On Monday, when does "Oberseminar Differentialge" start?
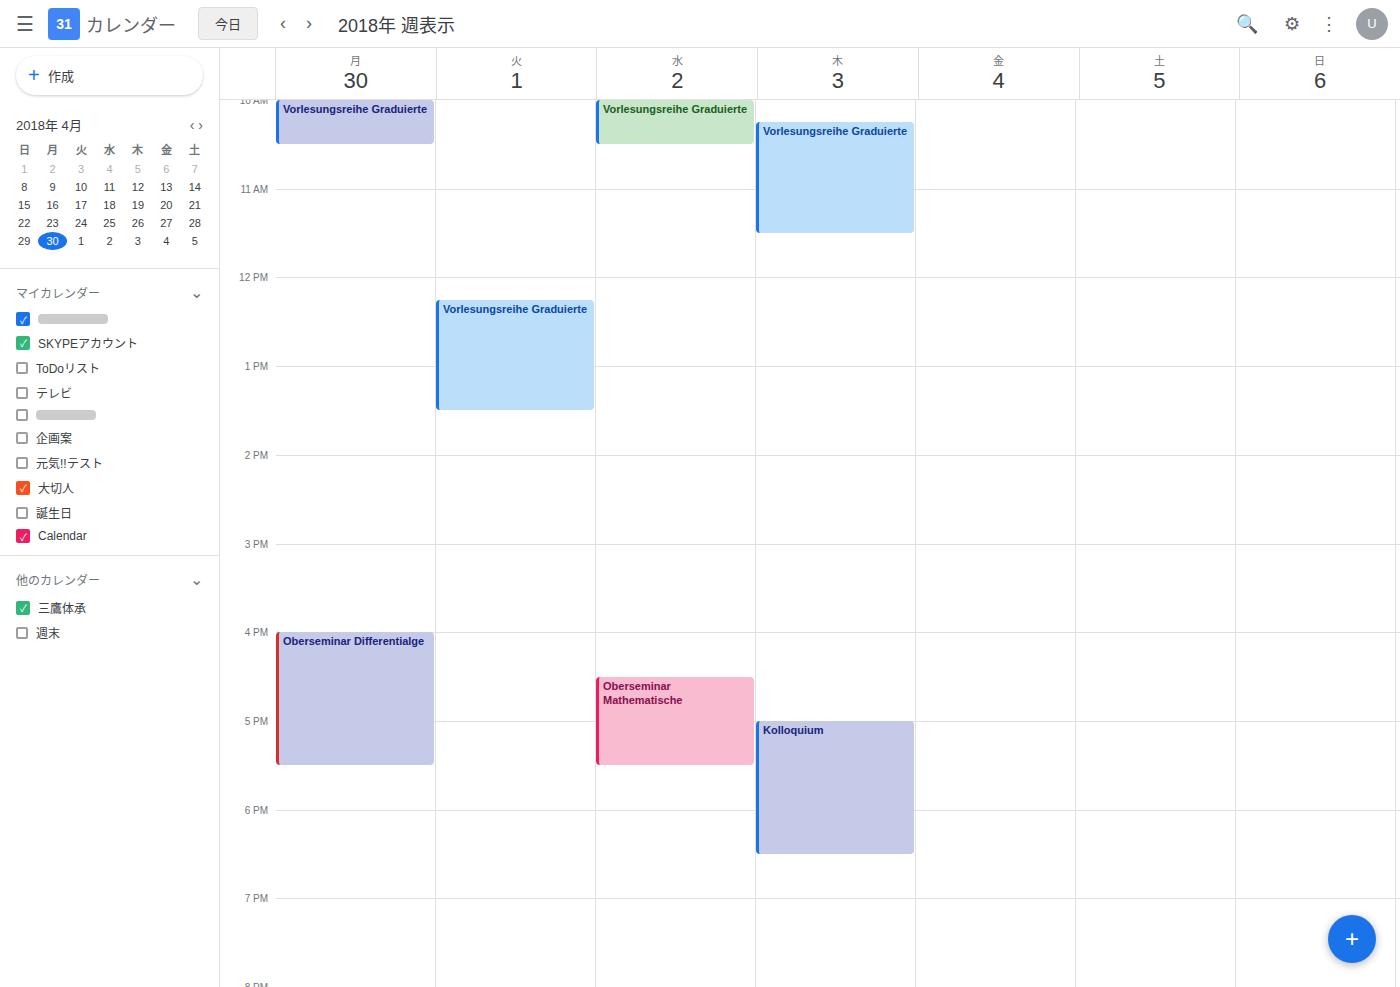
4:00 PM